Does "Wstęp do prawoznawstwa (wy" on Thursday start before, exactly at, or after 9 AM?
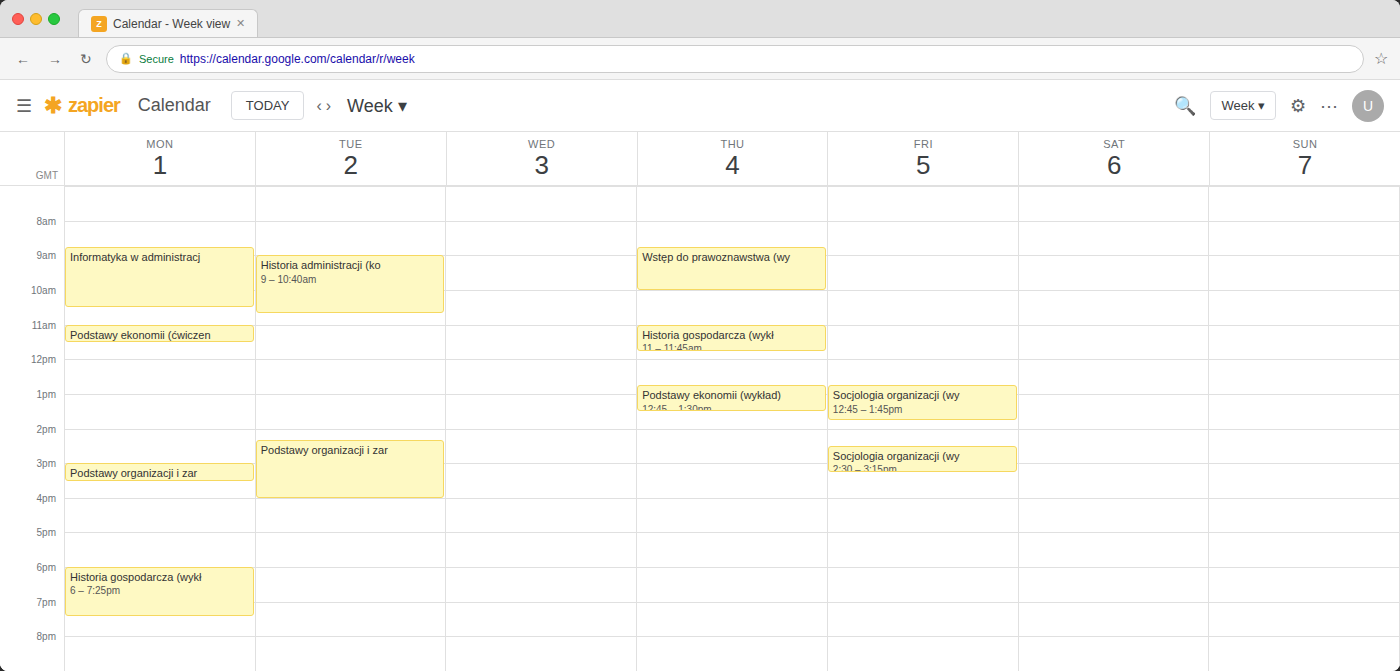
8:45 AM -- before 9 AM, 15 minutes above the 9 AM line.